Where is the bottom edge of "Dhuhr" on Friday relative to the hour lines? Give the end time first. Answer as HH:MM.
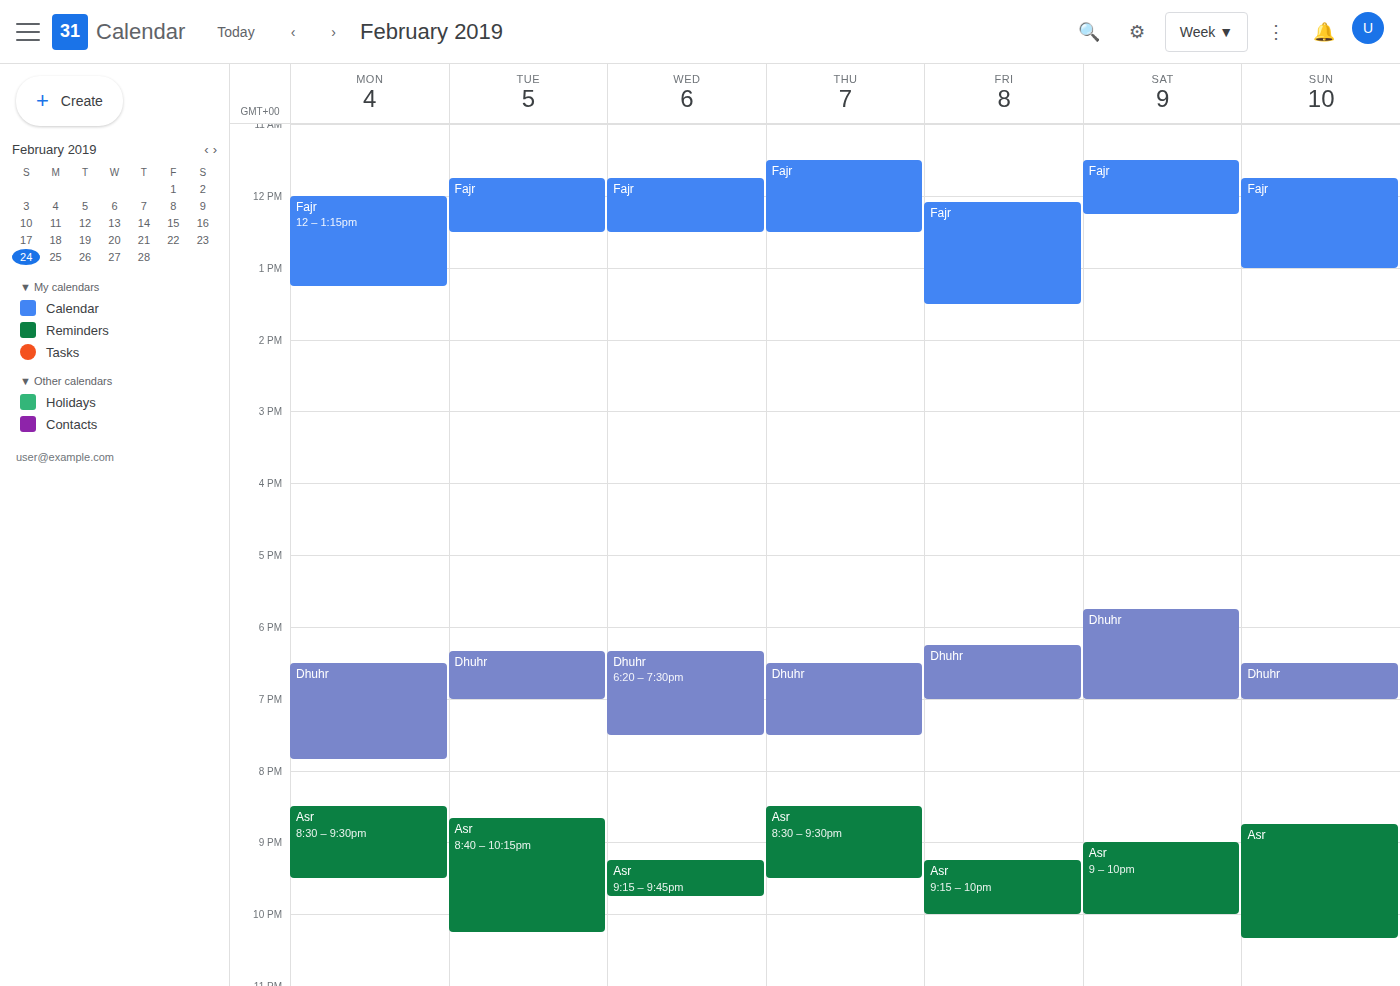
19:00 -- exactly on the 19:00 line.